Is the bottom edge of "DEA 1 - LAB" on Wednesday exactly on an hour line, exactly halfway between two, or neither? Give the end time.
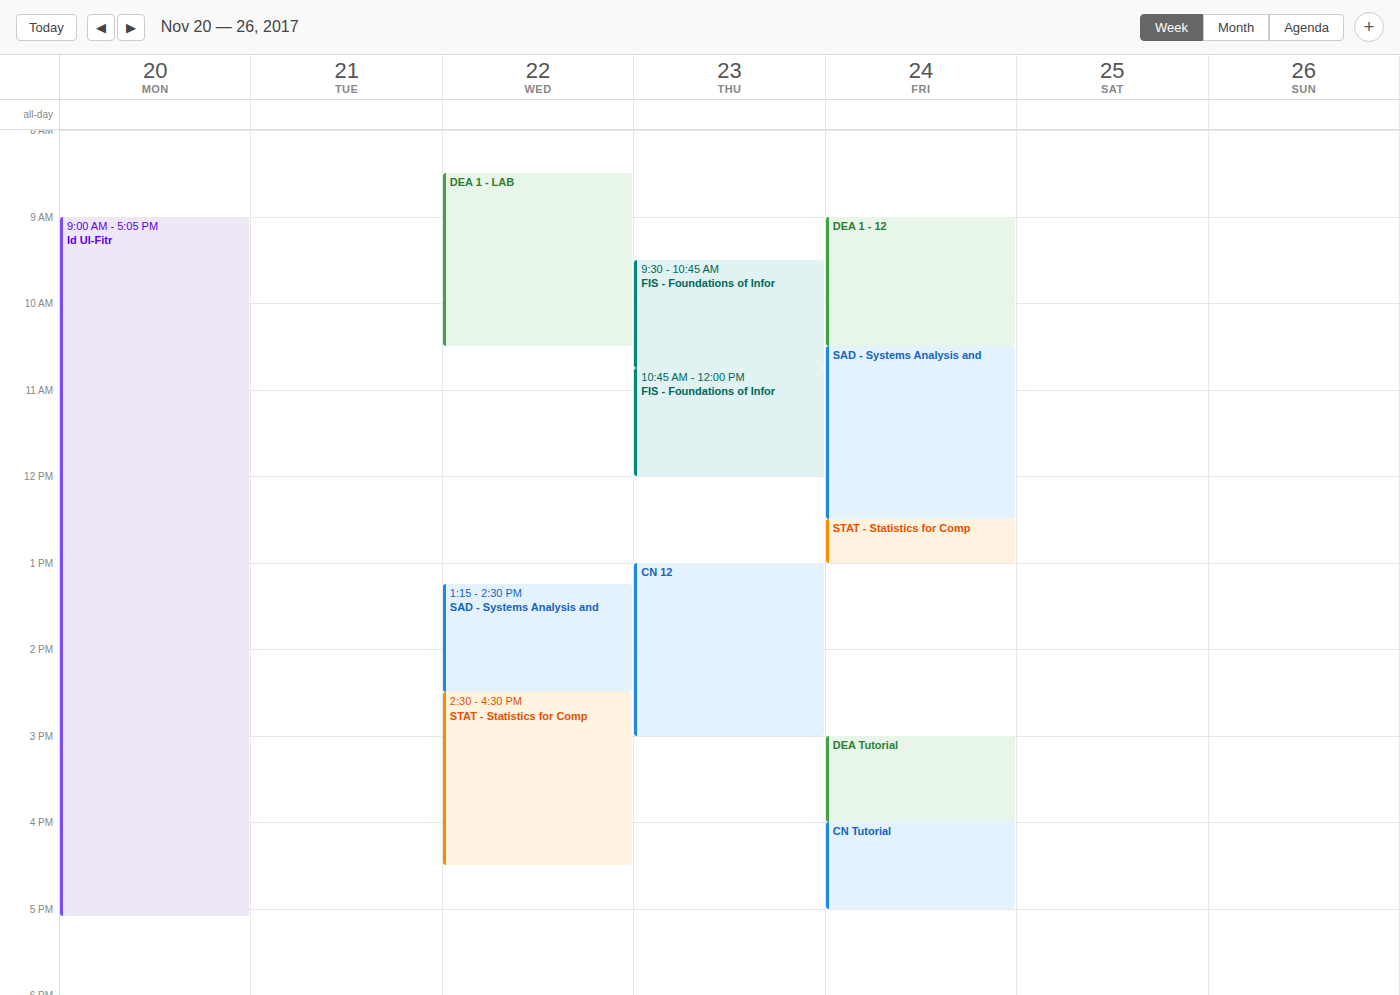
10:30 AM -- halfway between the 10 AM and 11 AM lines.